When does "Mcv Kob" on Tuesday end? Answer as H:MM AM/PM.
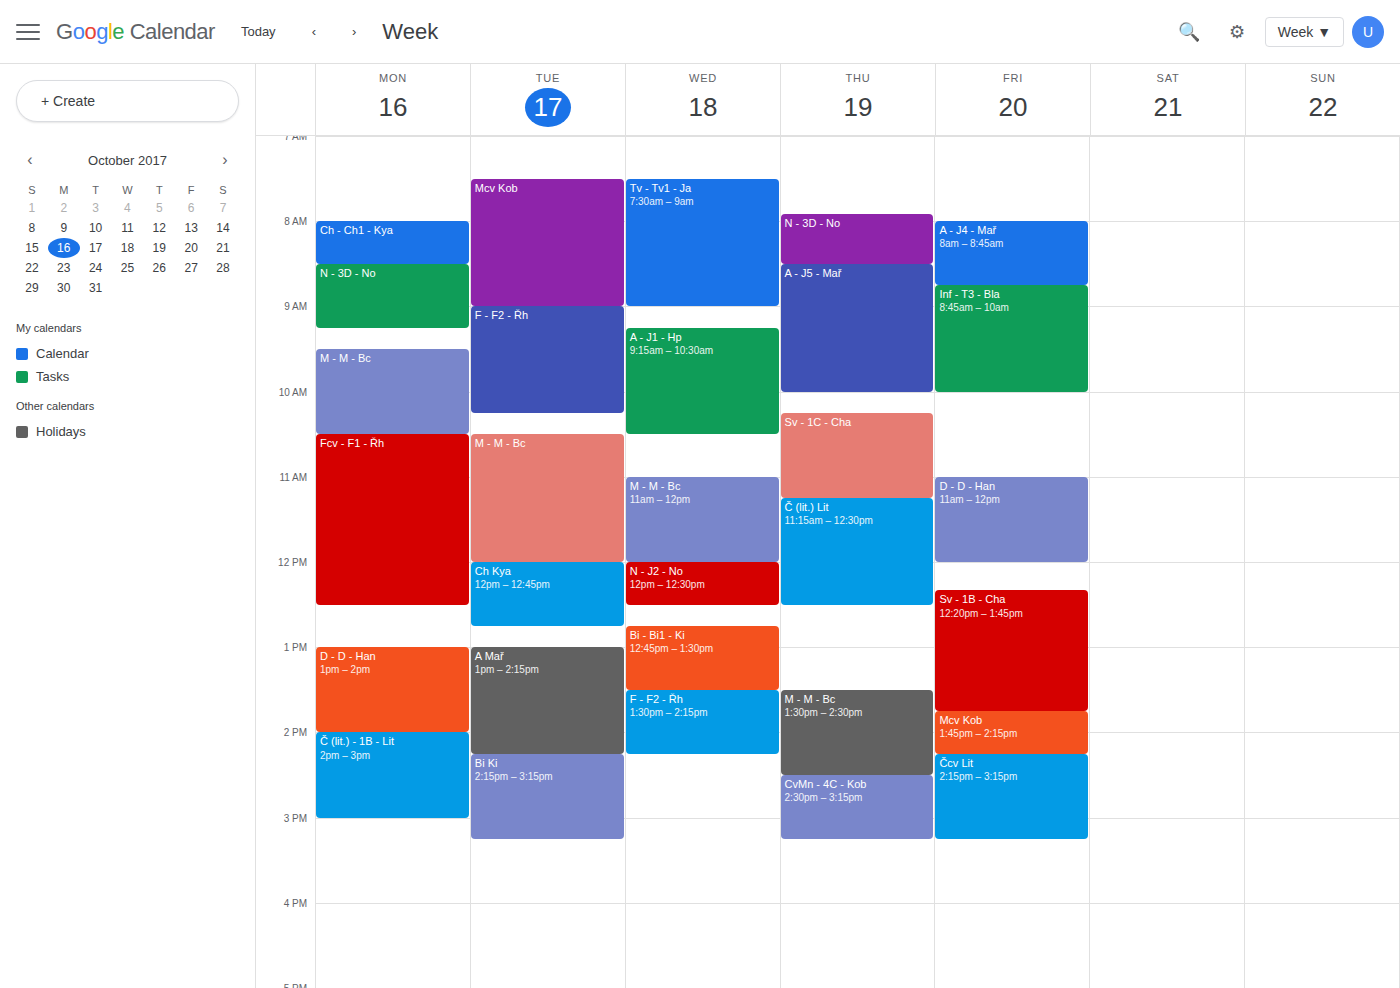
9:00 AM